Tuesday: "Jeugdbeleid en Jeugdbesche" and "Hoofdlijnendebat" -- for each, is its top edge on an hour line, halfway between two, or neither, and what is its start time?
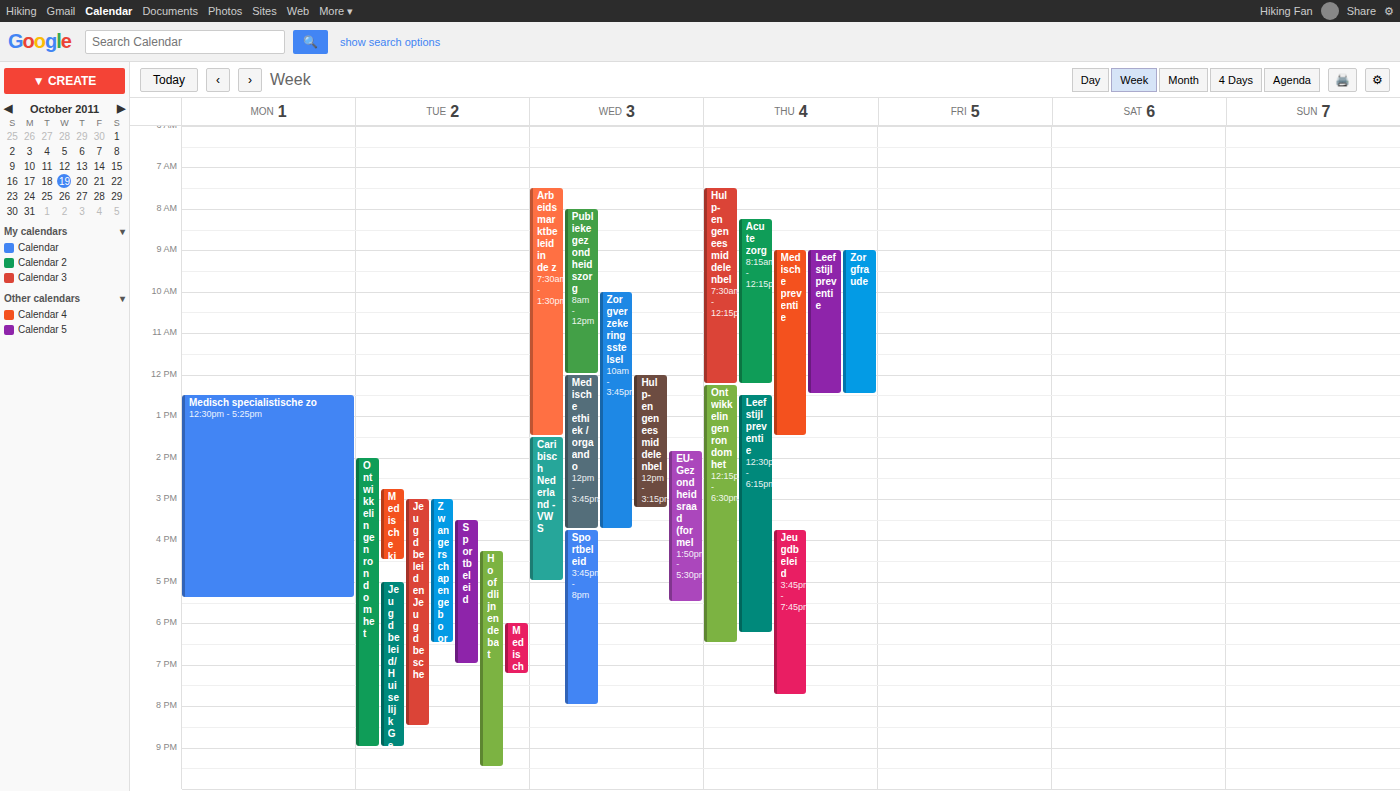
"Jeugdbeleid en Jeugdbesche": 3:00 PM, exactly on the 3 PM line. "Hoofdlijnendebat": 4:15 PM, neither: a quarter of the way from the 4 PM line to the 5 PM line.